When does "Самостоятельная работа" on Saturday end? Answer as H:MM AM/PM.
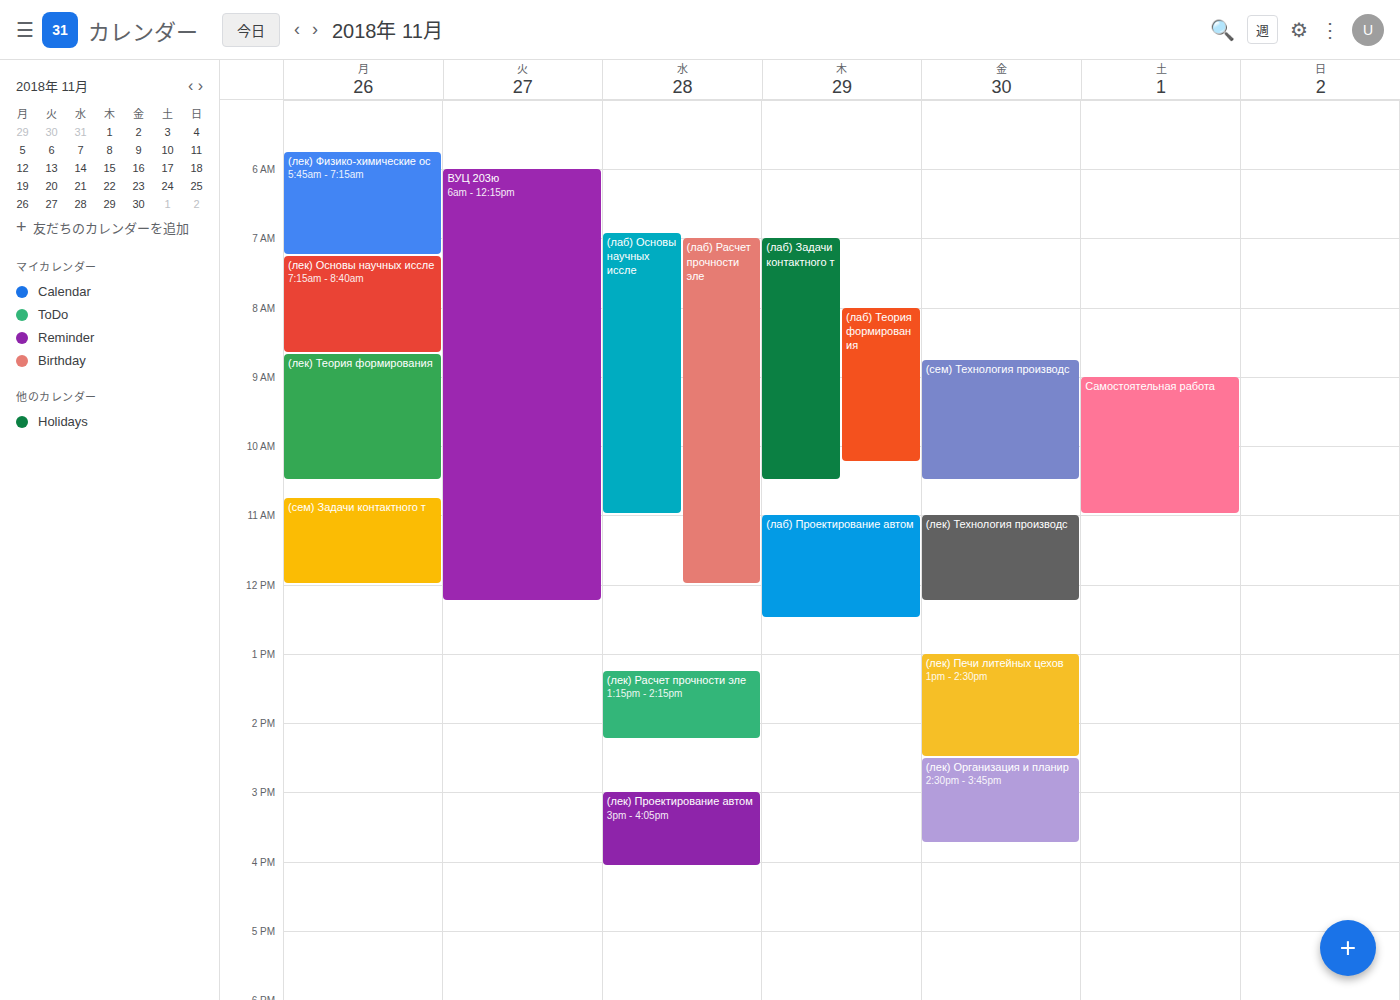
11:00 AM